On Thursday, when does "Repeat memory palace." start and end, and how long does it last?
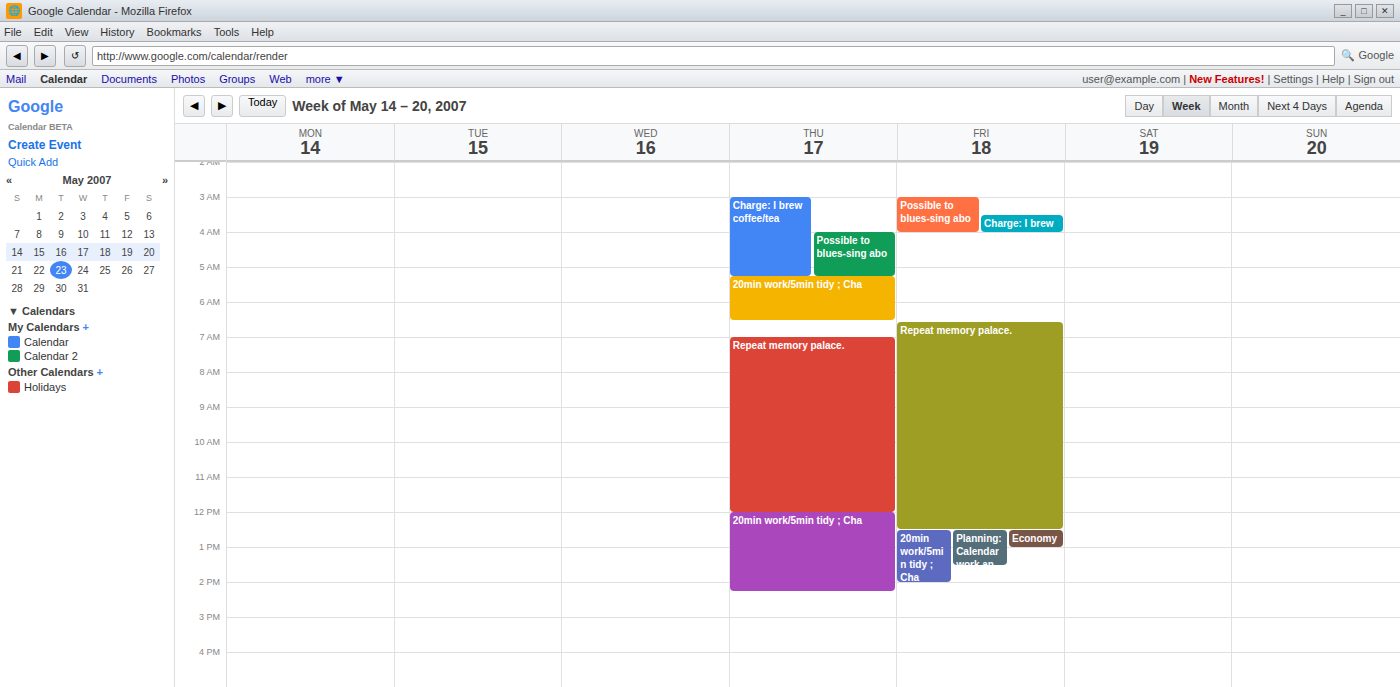
07:00 to 12:00, 5 hours